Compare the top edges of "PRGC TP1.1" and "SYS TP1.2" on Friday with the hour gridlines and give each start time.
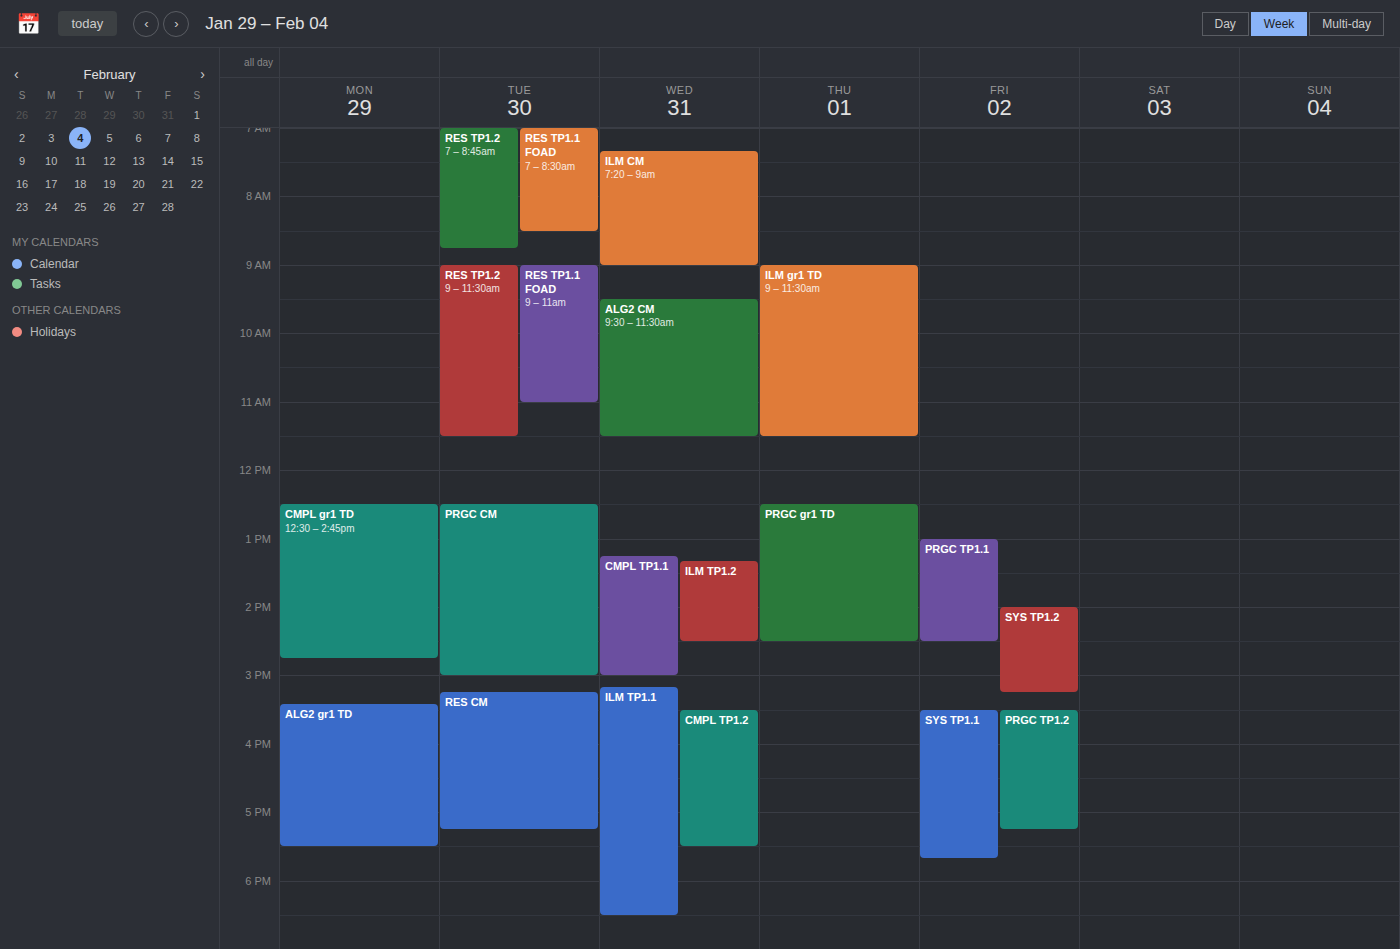
"PRGC TP1.1": 1:00 PM, exactly on the 1 PM line. "SYS TP1.2": 2:00 PM, exactly on the 2 PM line.